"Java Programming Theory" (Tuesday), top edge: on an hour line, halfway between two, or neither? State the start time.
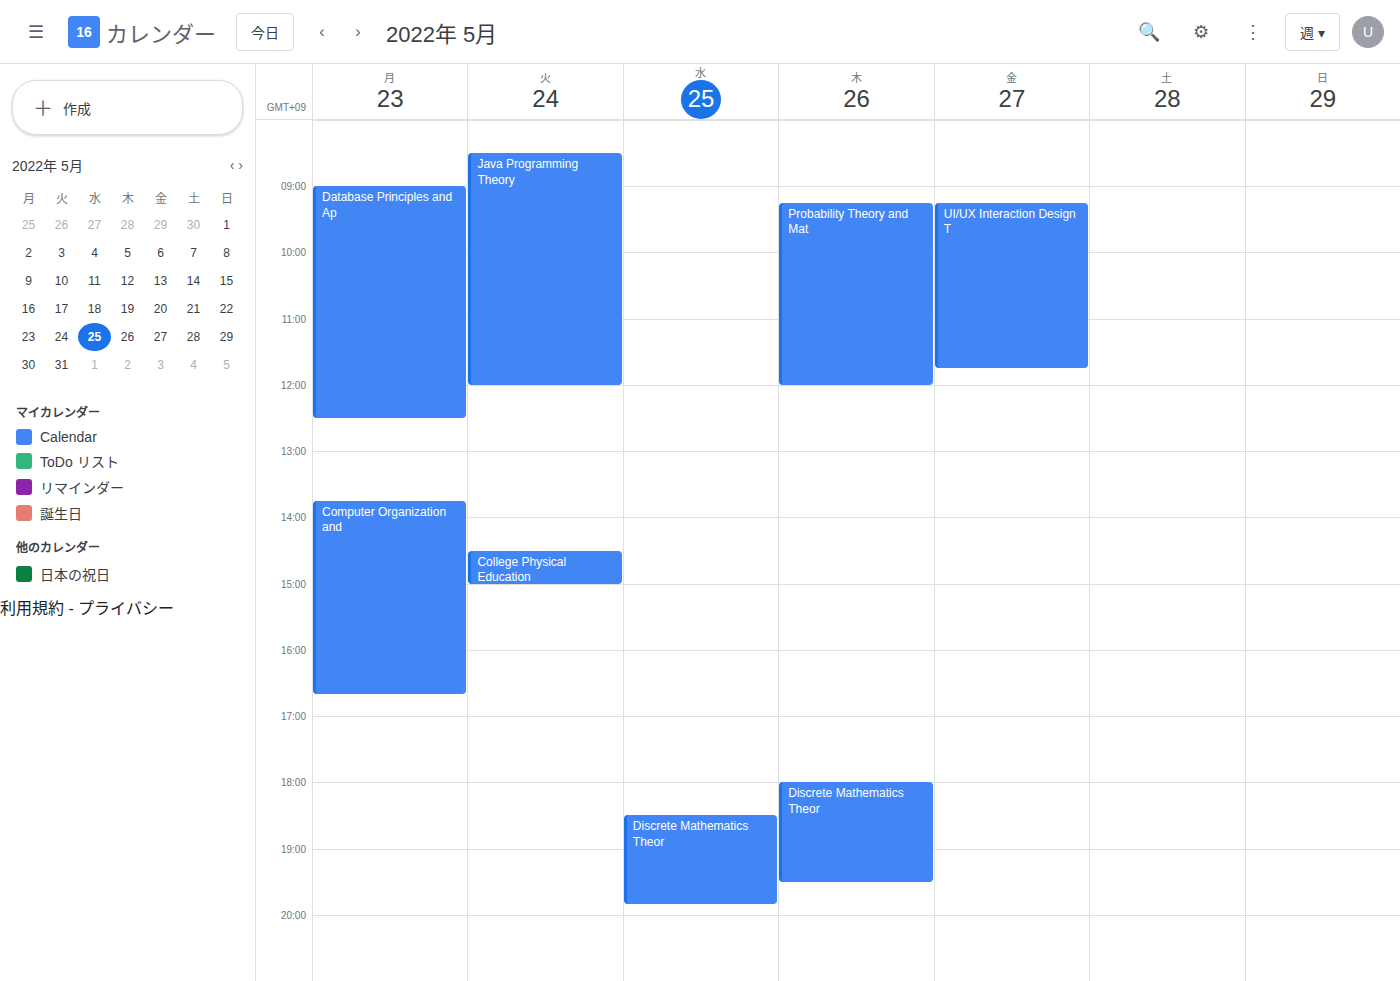
8:30 AM -- halfway between the 8 AM and 9 AM lines.